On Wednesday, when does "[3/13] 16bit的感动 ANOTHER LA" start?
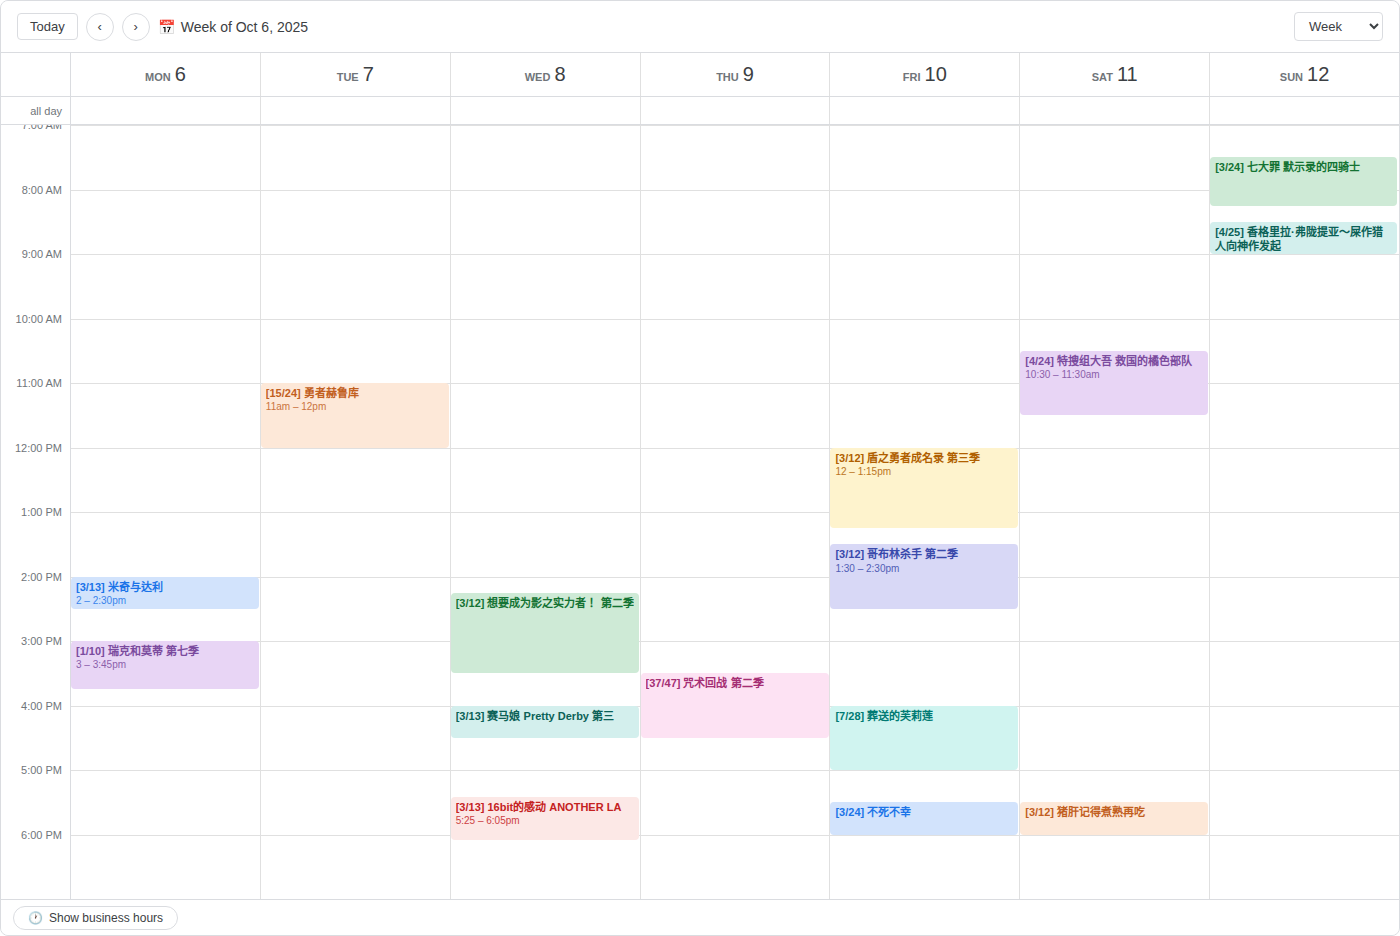
17:25